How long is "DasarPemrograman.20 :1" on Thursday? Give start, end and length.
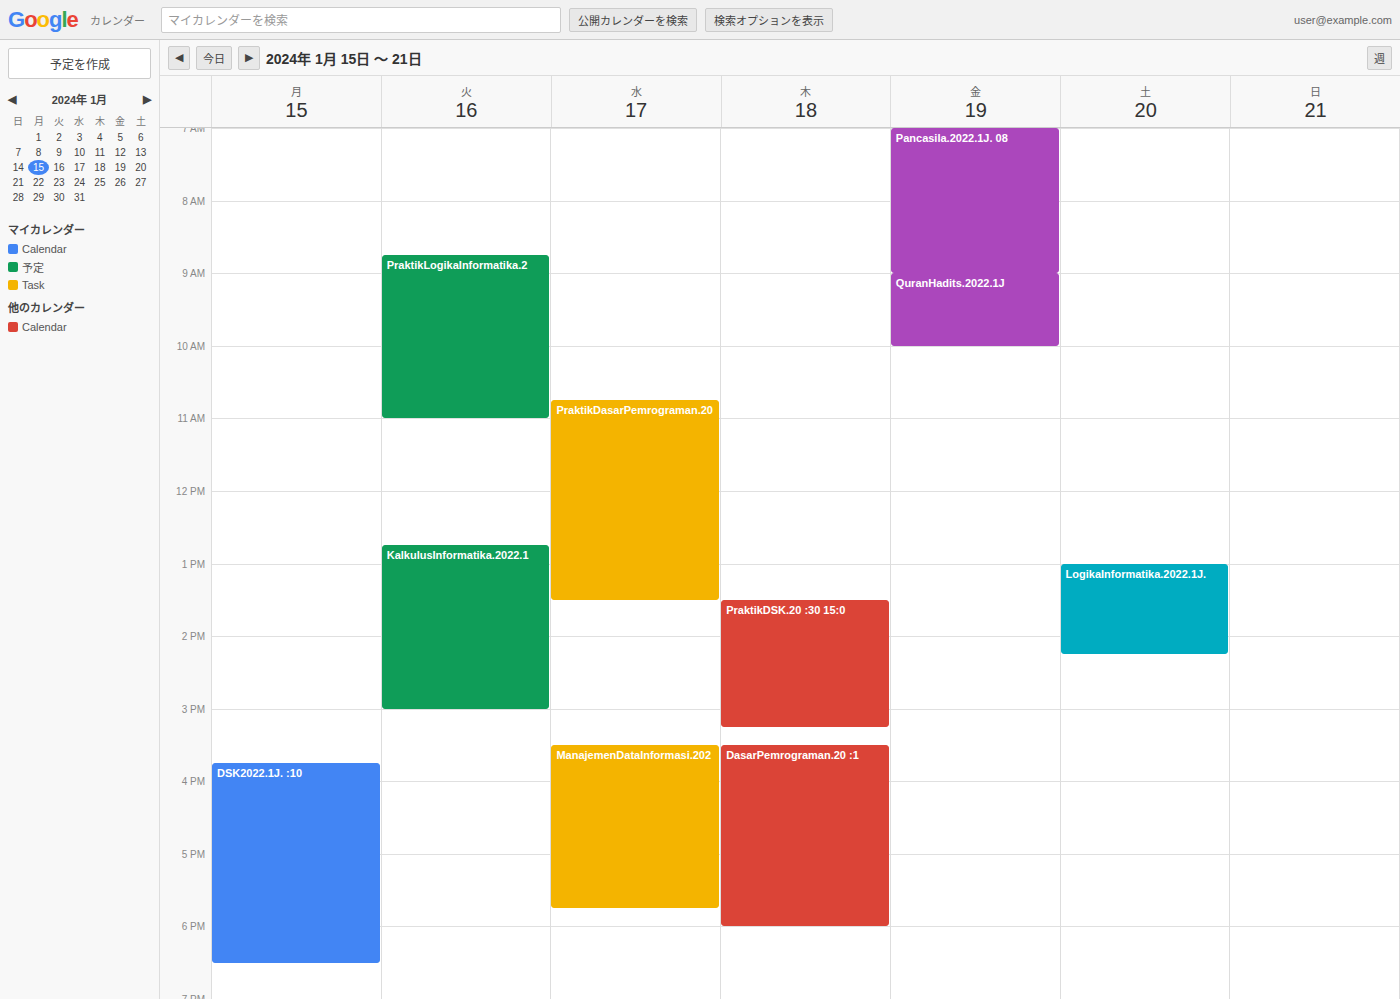
3:30 PM to 6:00 PM, 2 hours 30 minutes